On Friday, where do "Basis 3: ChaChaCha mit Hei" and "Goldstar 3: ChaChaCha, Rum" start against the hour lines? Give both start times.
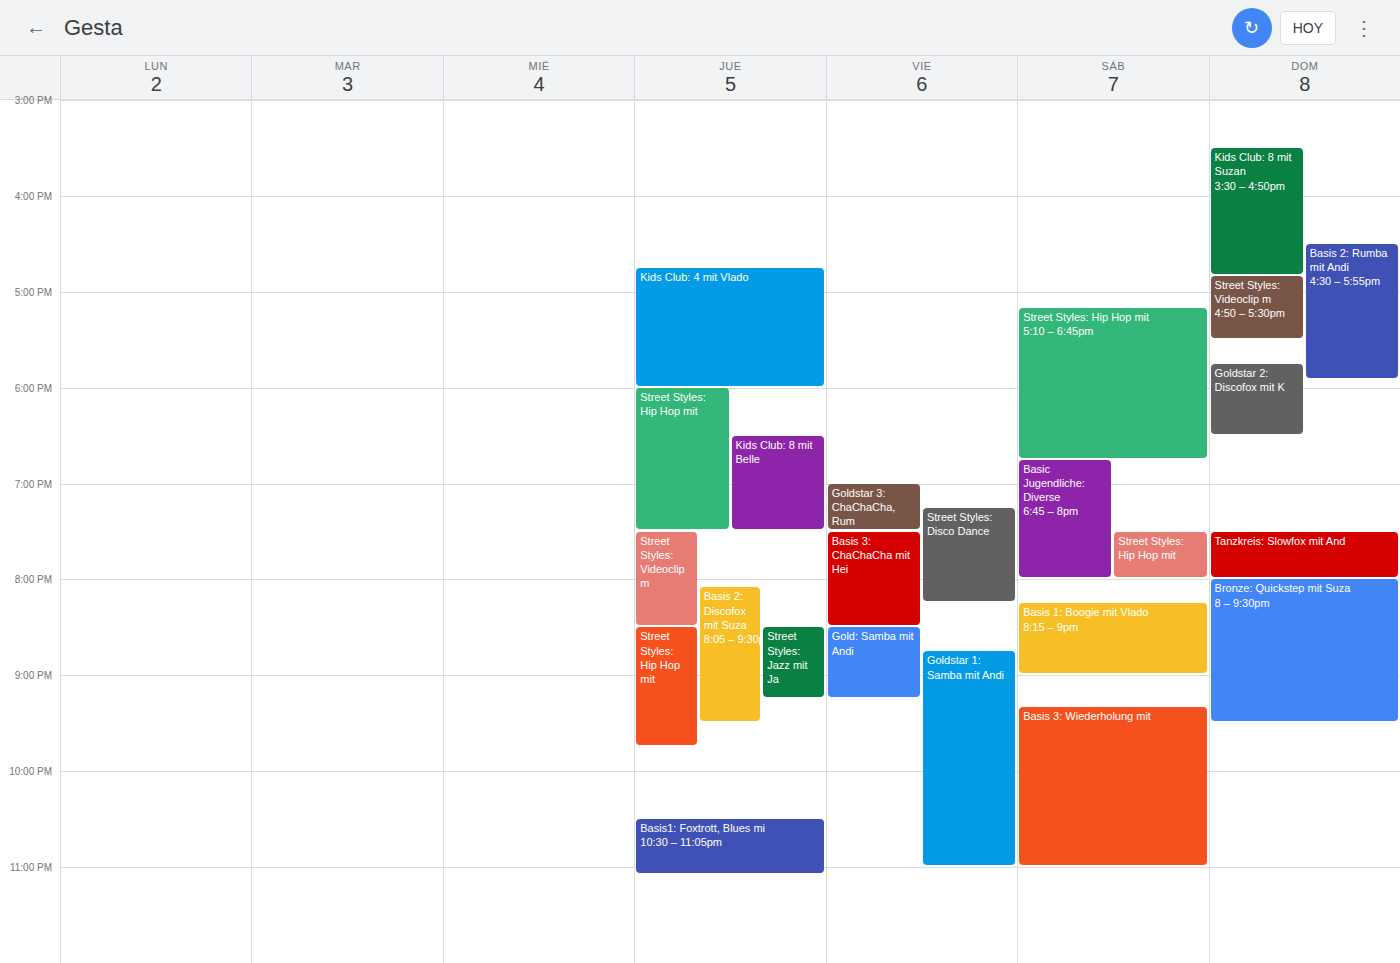
"Basis 3: ChaChaCha mit Hei": 19:30, halfway between the 19:00 and 20:00 lines. "Goldstar 3: ChaChaCha, Rum": 19:00, exactly on the 19:00 line.